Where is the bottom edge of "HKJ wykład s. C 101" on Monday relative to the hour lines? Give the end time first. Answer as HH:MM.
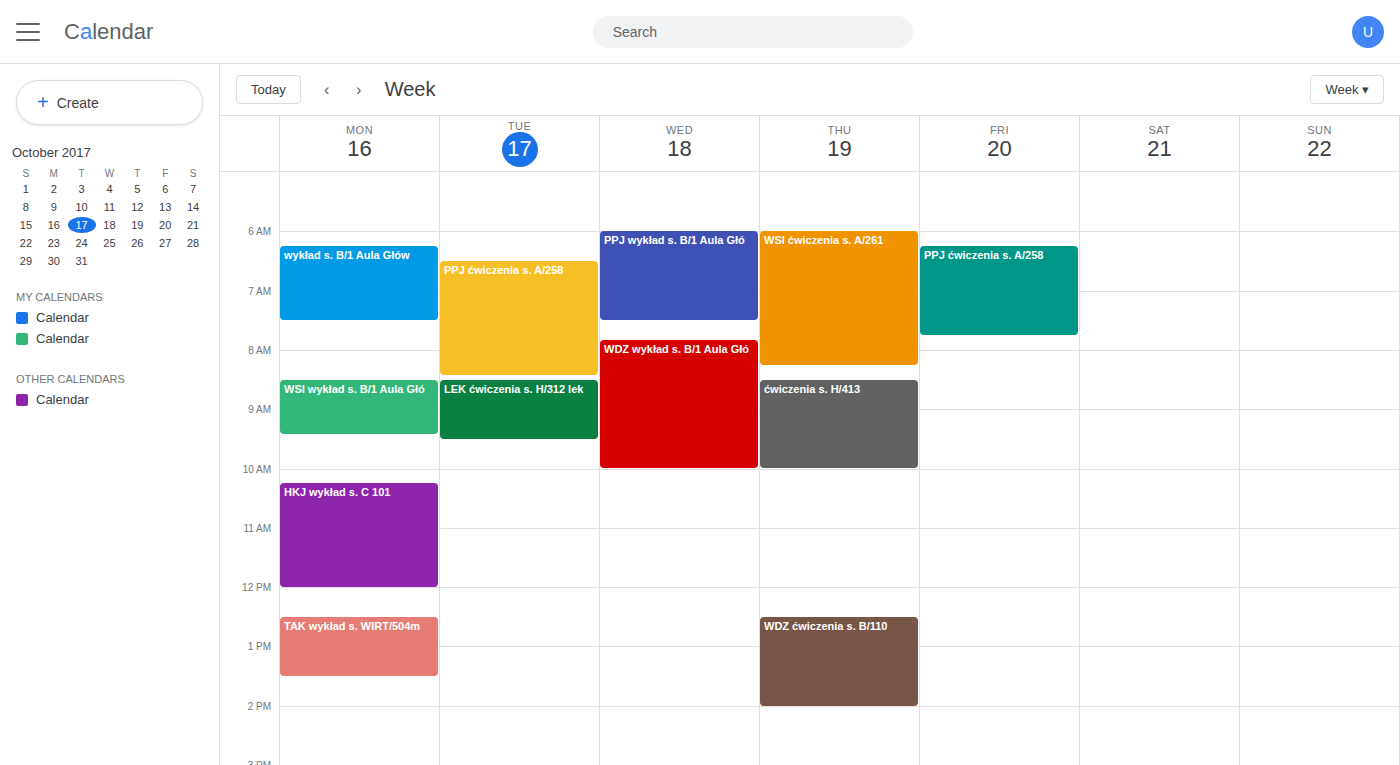
12:00 -- exactly on the 12:00 line.